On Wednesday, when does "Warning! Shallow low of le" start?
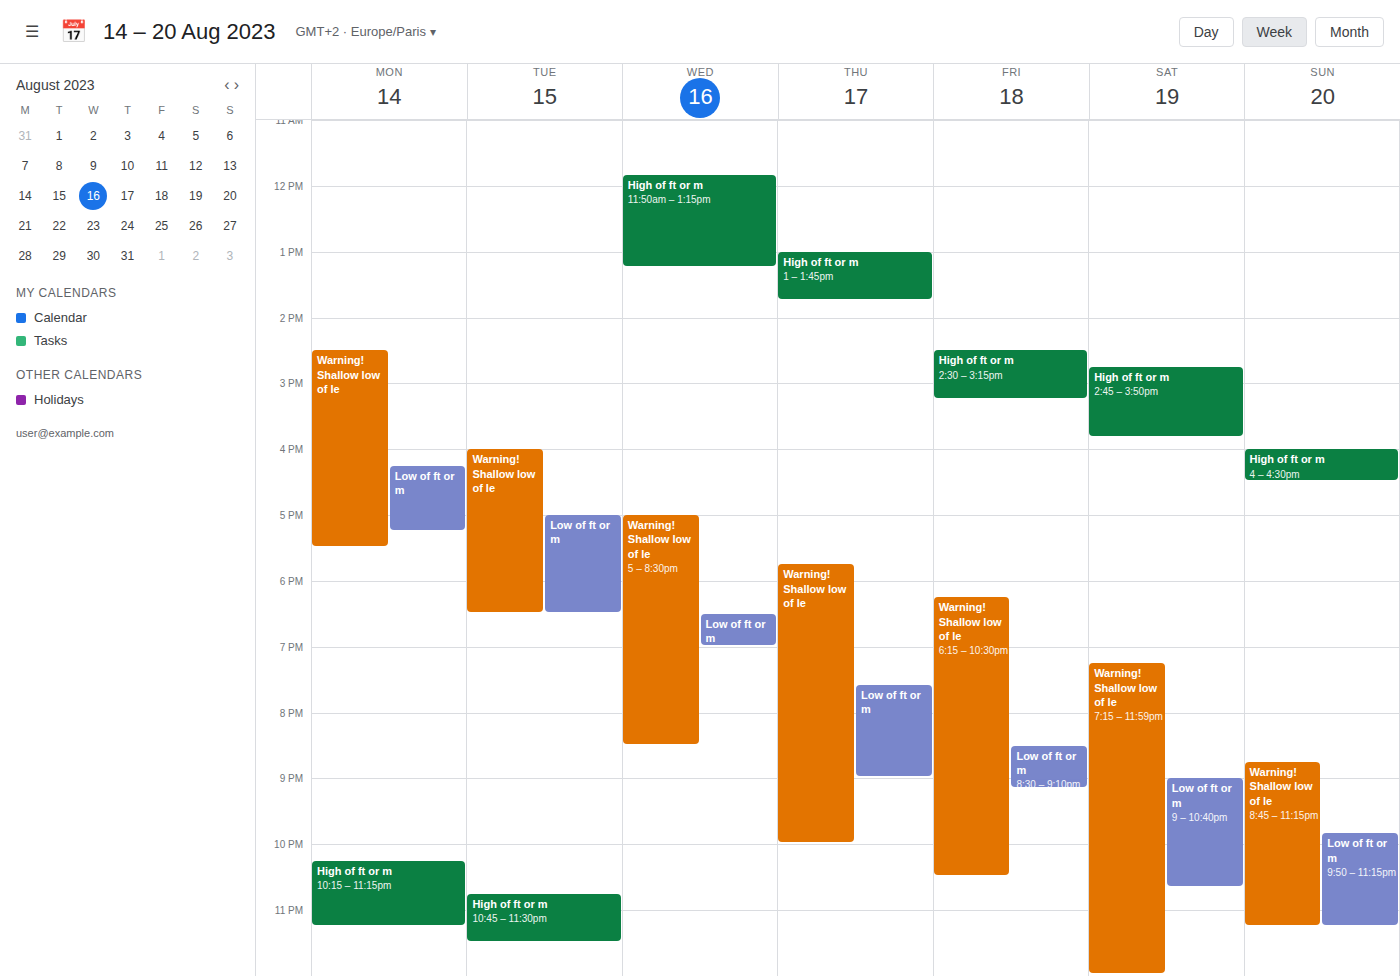
5:00 PM